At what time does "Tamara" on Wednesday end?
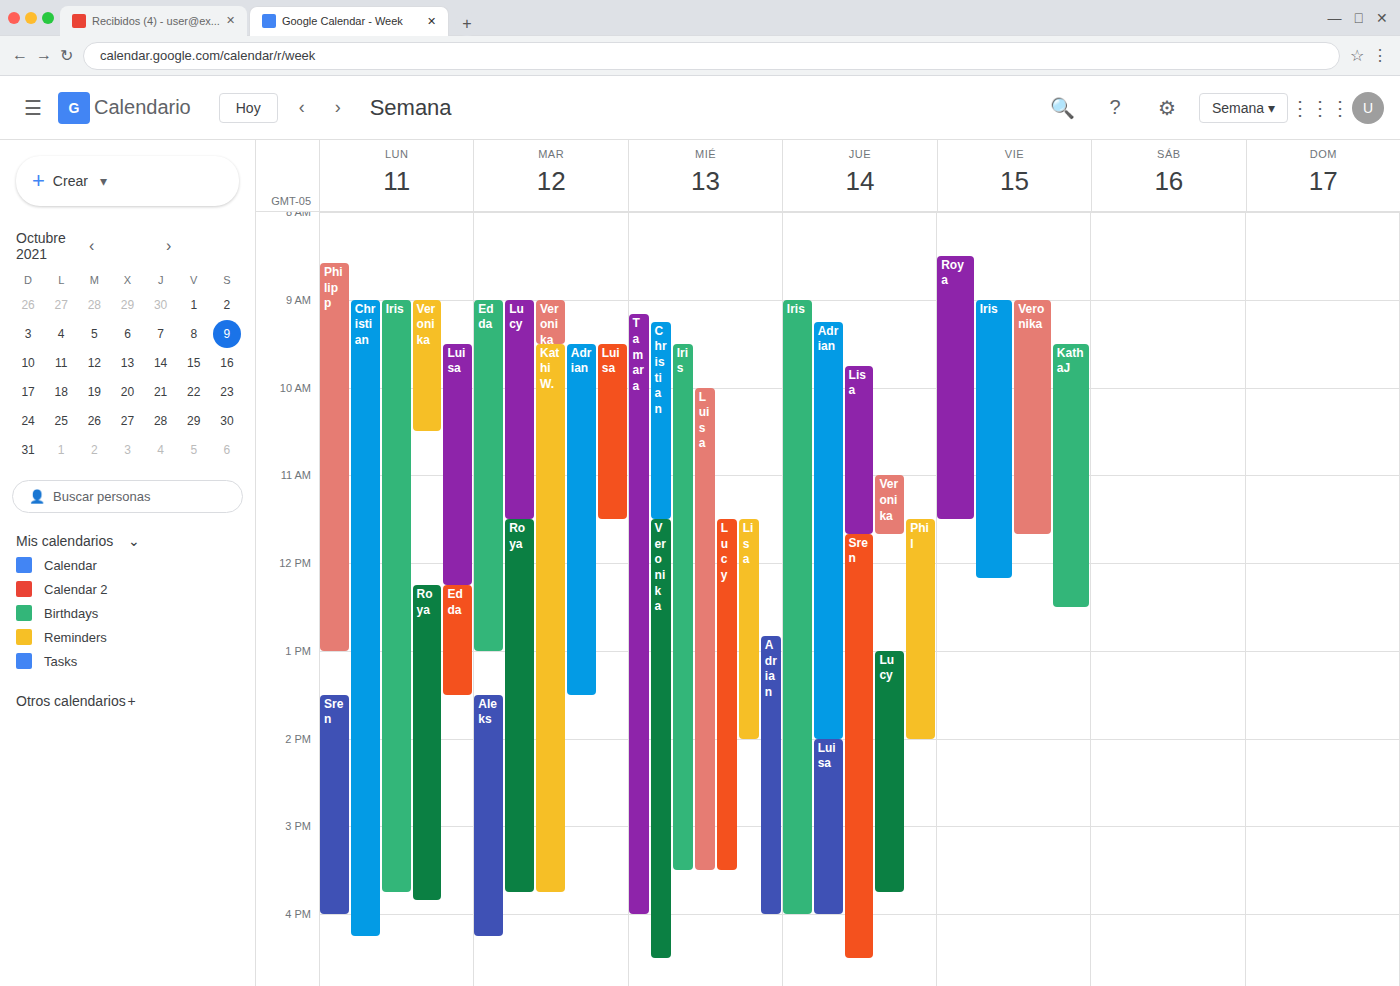
4:00 PM